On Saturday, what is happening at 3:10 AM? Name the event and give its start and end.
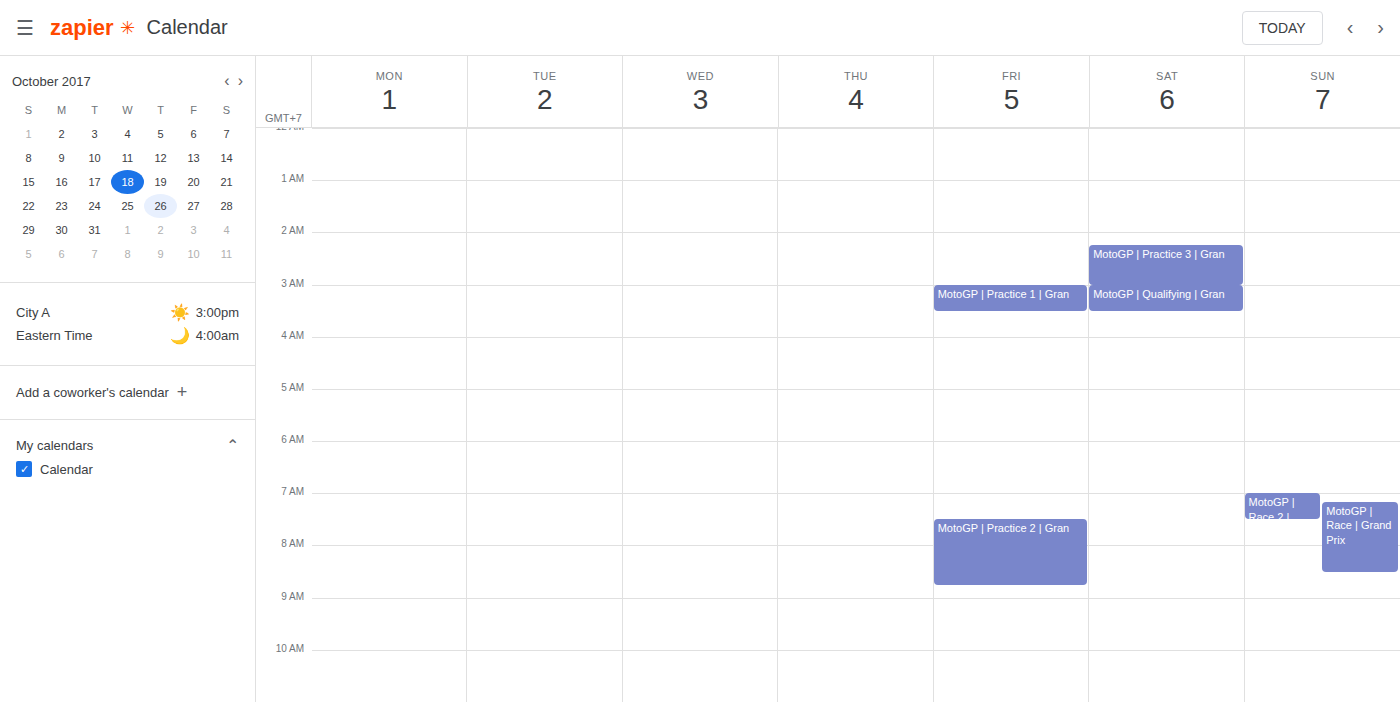
"MotoGP | Qualifying | Gran", 3:00 AM to 3:30 AM